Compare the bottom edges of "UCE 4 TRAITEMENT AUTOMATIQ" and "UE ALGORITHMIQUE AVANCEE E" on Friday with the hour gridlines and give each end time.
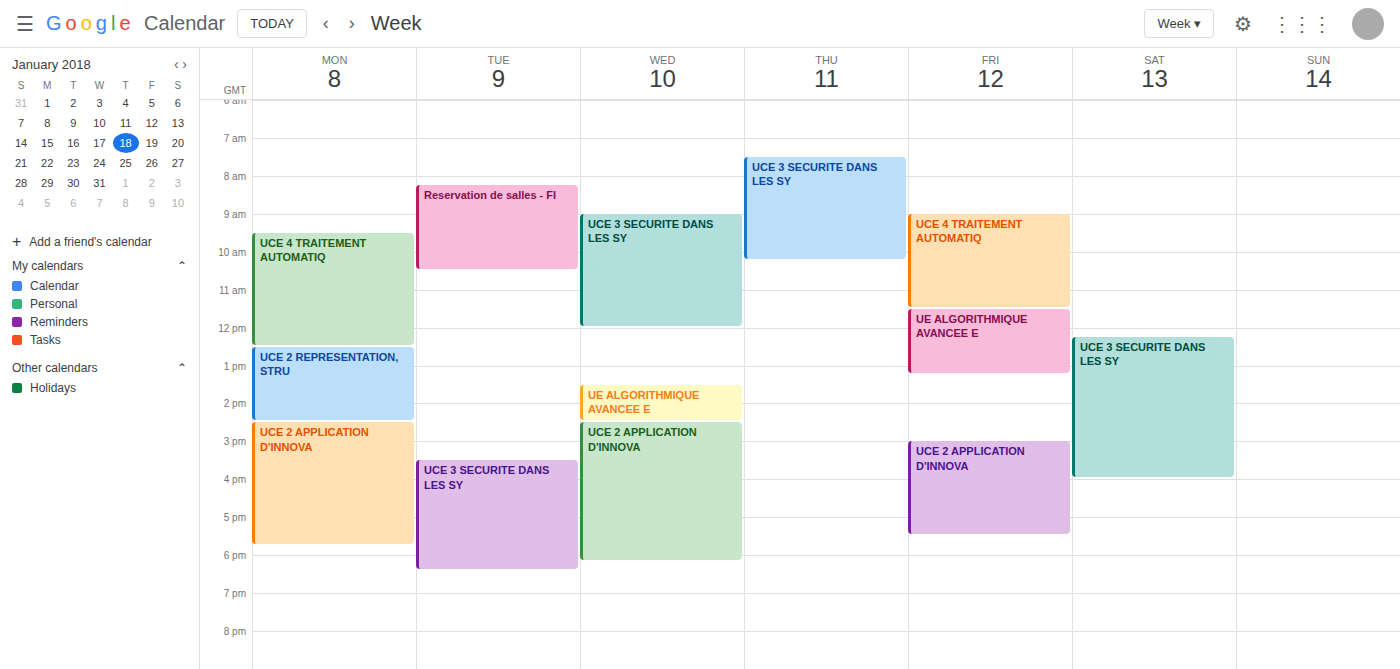
"UCE 4 TRAITEMENT AUTOMATIQ": 11:30, halfway between the 11:00 and 12:00 lines. "UE ALGORITHMIQUE AVANCEE E": 13:15, neither: a quarter of the way from the 13:00 line to the 14:00 line.